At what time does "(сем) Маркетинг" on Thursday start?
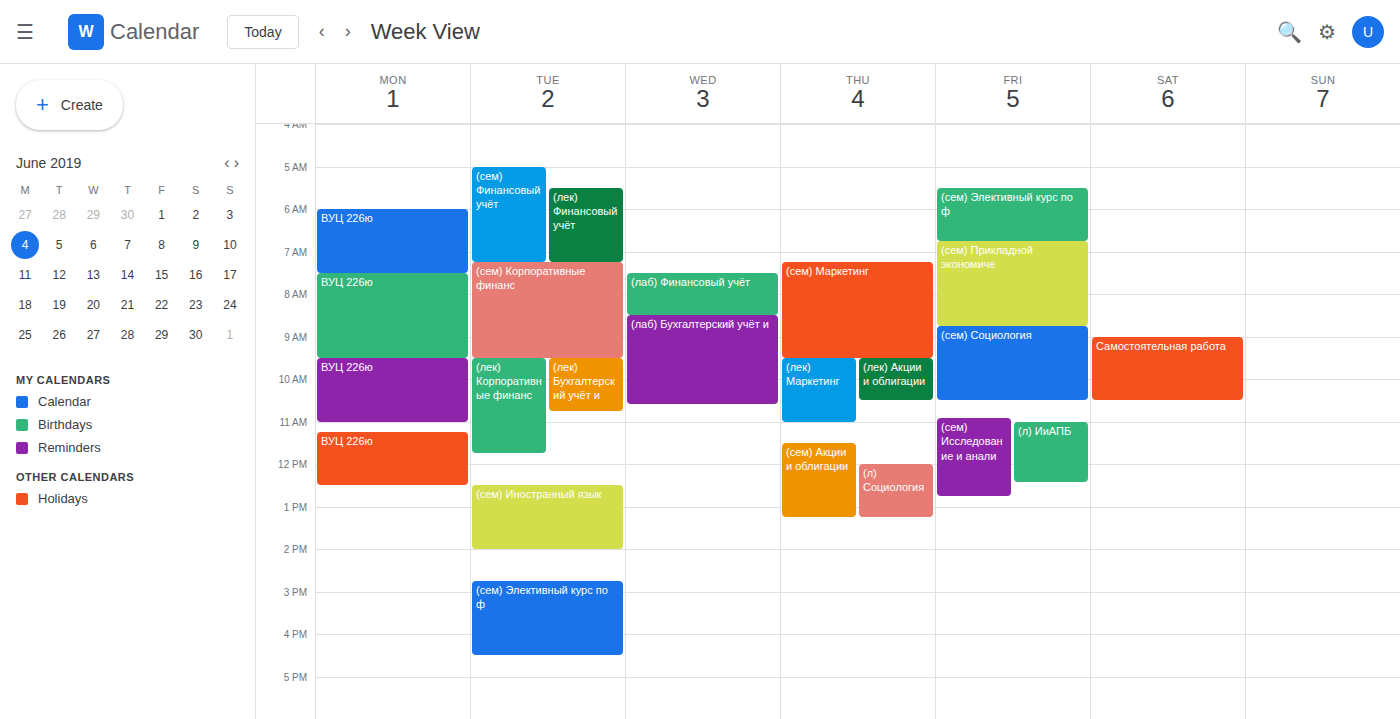
7:15 AM